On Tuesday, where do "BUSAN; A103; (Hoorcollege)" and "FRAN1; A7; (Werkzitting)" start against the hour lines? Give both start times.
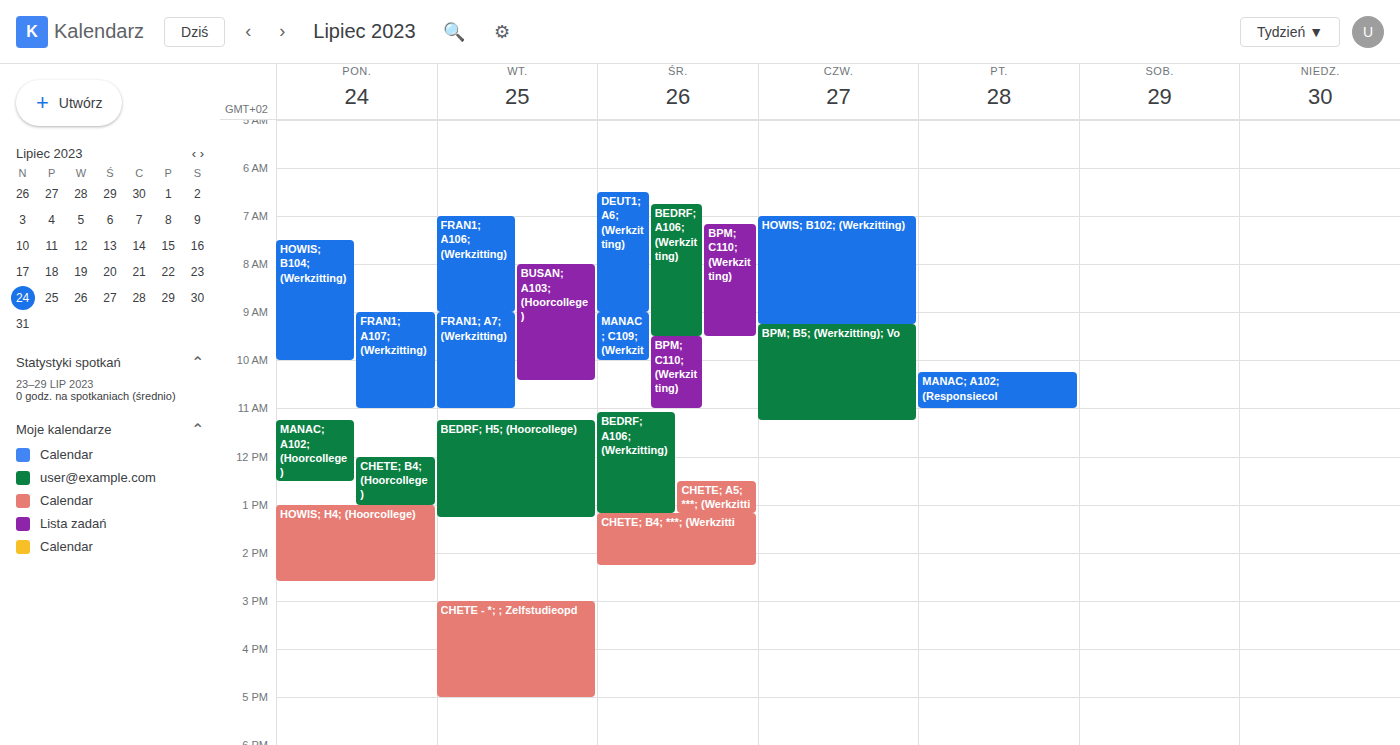
"BUSAN; A103; (Hoorcollege)": 8:00 AM, exactly on the 8 AM line. "FRAN1; A7; (Werkzitting)": 9:00 AM, exactly on the 9 AM line.